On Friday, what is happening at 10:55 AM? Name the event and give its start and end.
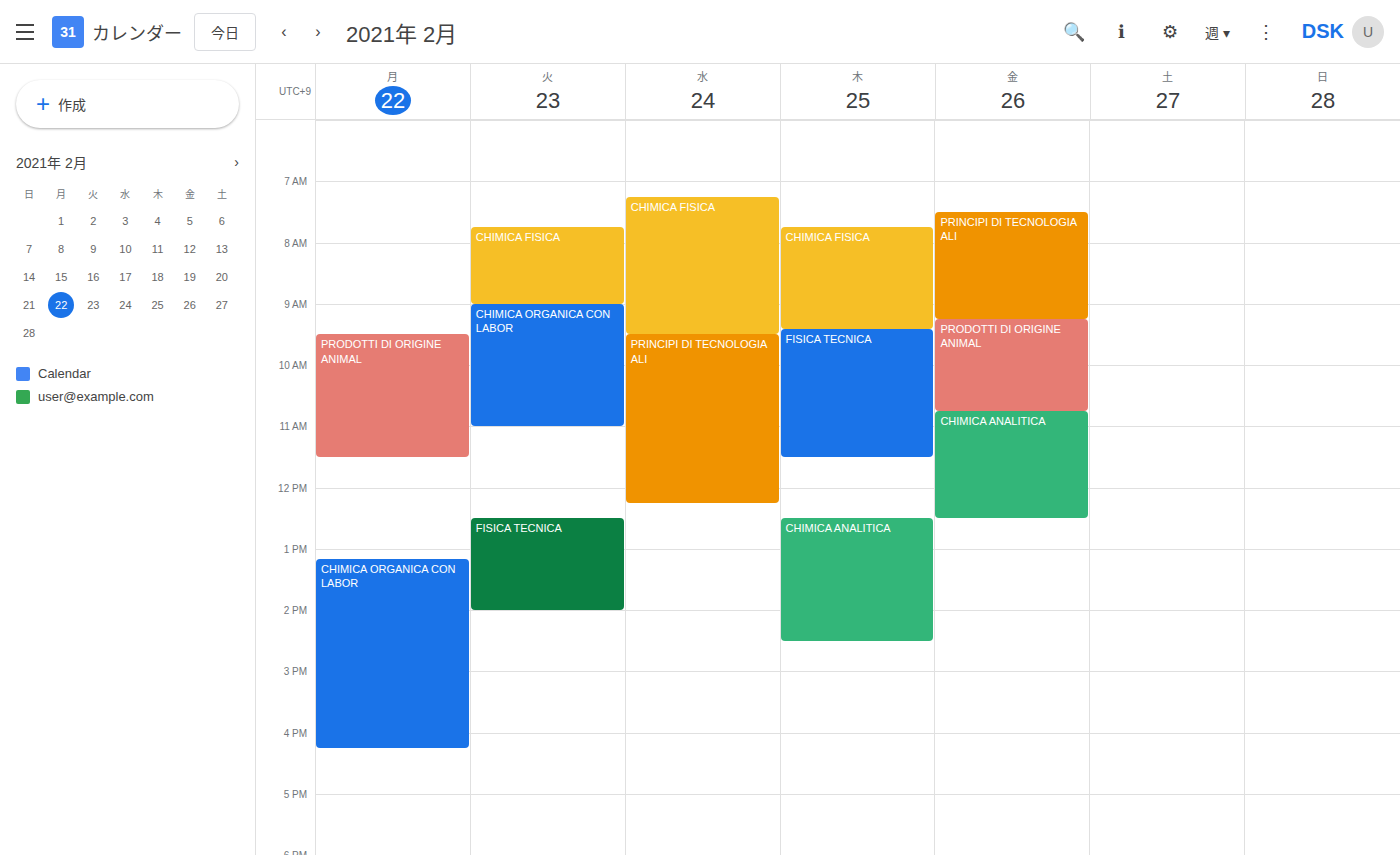
"CHIMICA ANALITICA", 10:45 AM to 12:30 PM